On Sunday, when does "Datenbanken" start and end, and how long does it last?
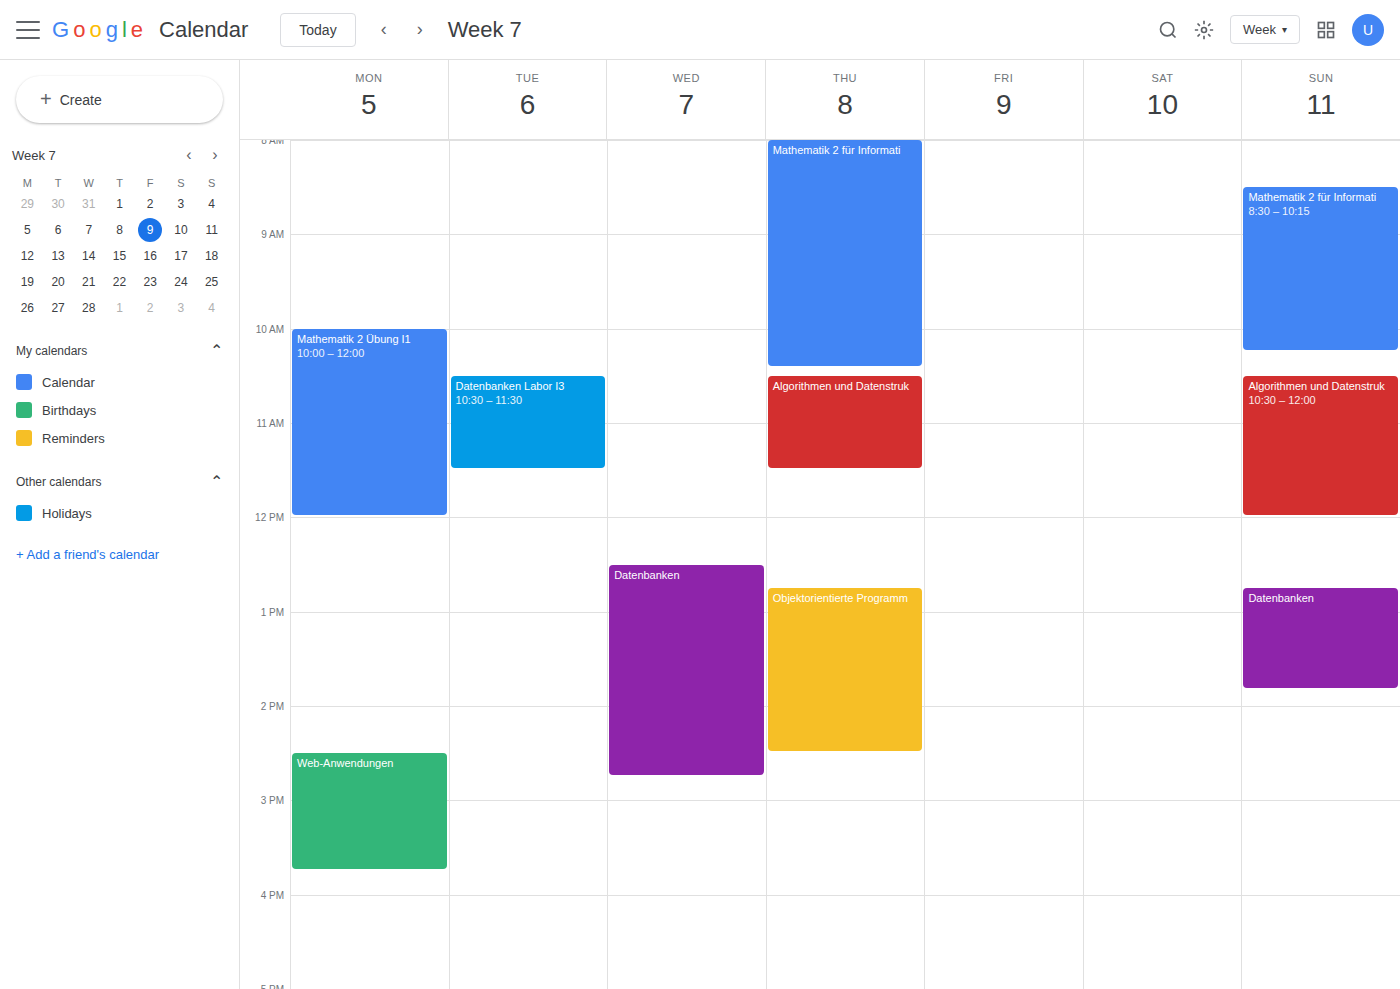
12:45 PM to 1:50 PM, 1 hour 5 minutes